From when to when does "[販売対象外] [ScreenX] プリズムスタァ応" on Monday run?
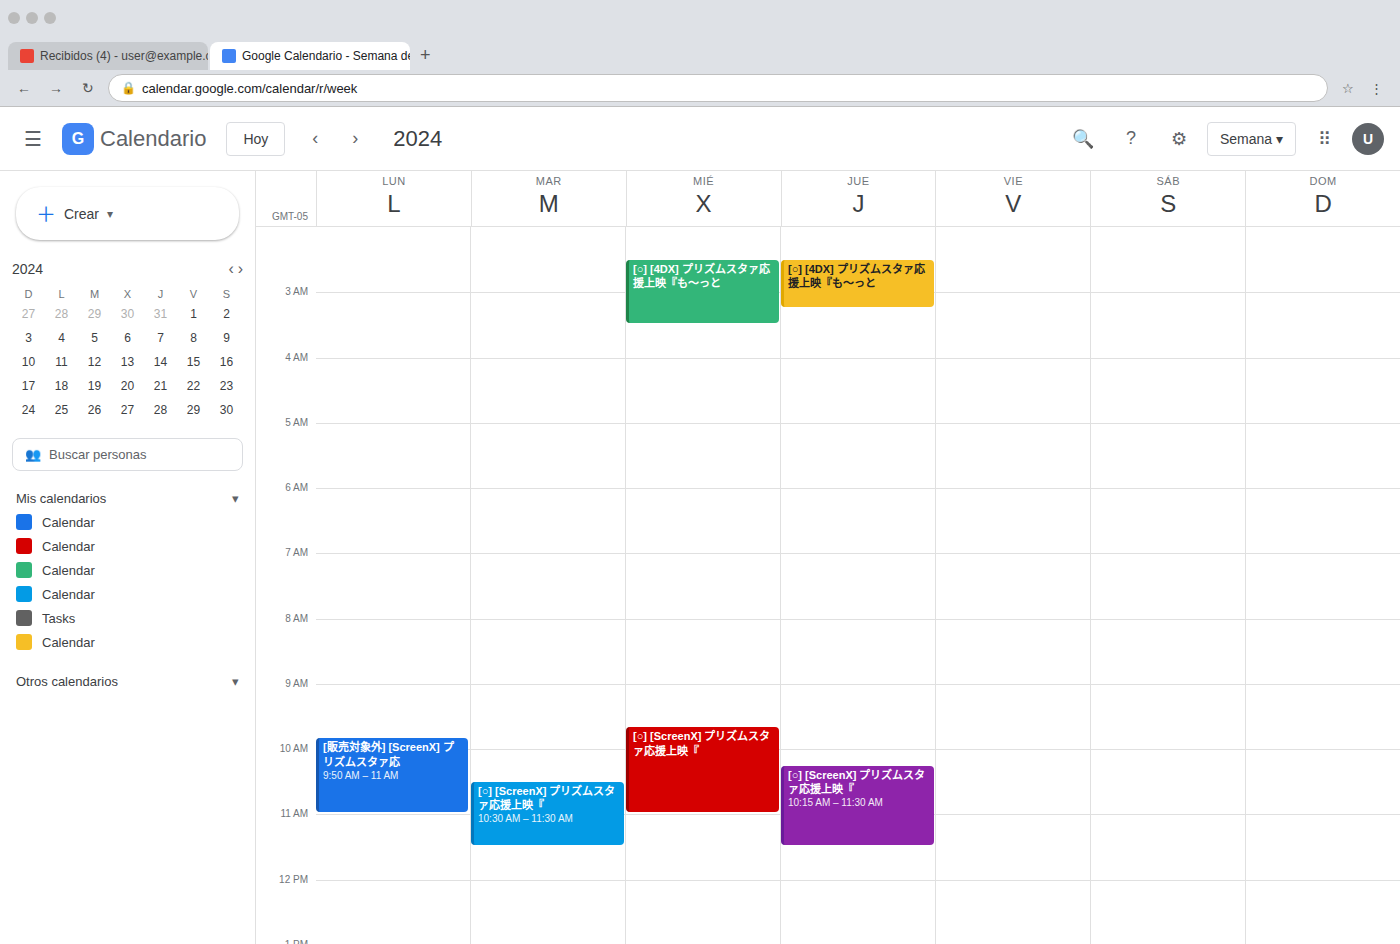
9:50 AM to 11:00 AM